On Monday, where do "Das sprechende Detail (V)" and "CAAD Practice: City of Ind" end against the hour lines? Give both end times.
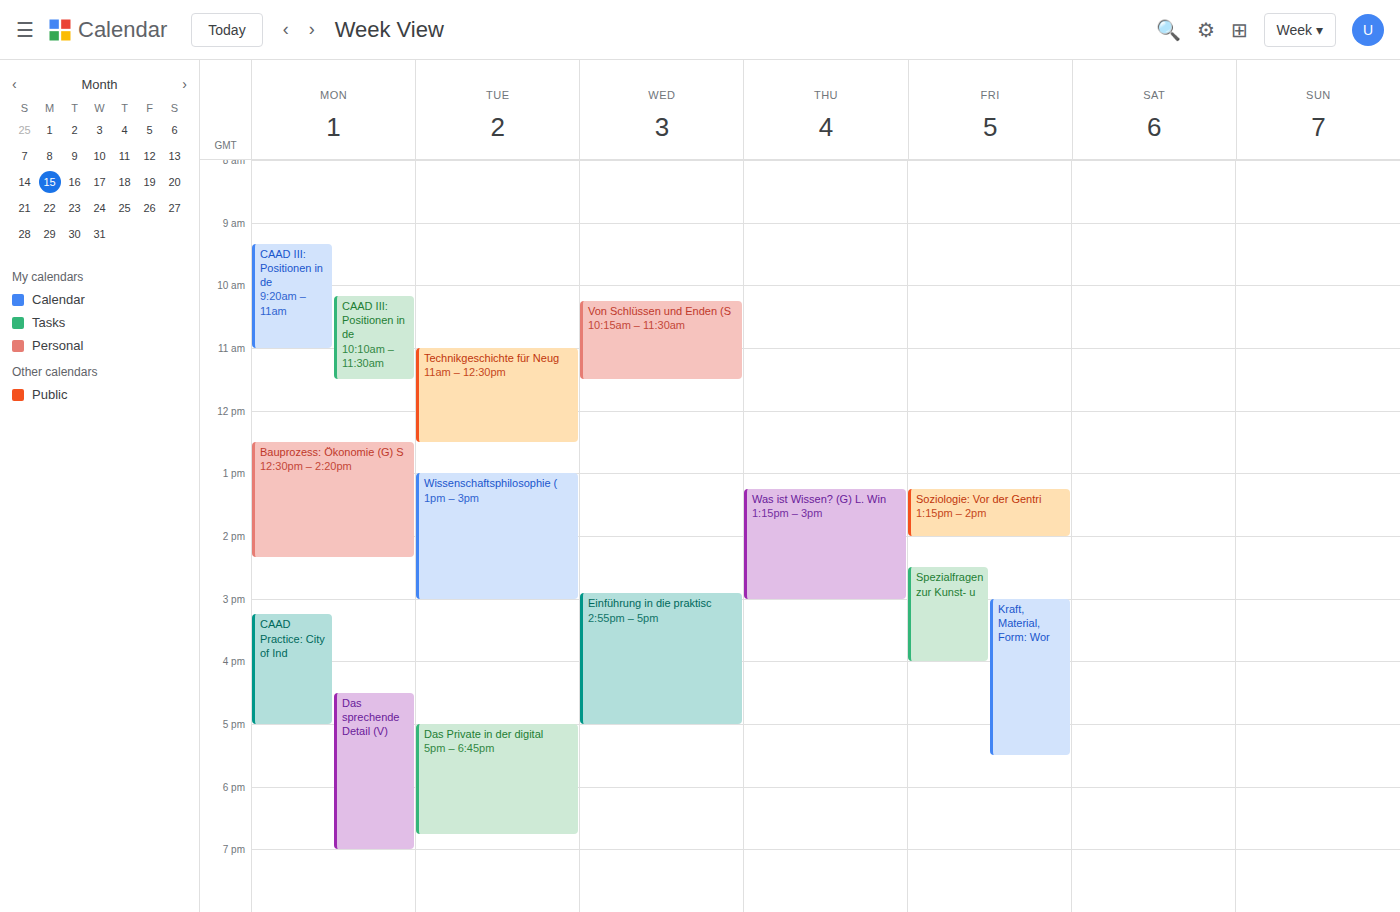
"Das sprechende Detail (V)": 19:00, exactly on the 19:00 line. "CAAD Practice: City of Ind": 17:00, exactly on the 17:00 line.